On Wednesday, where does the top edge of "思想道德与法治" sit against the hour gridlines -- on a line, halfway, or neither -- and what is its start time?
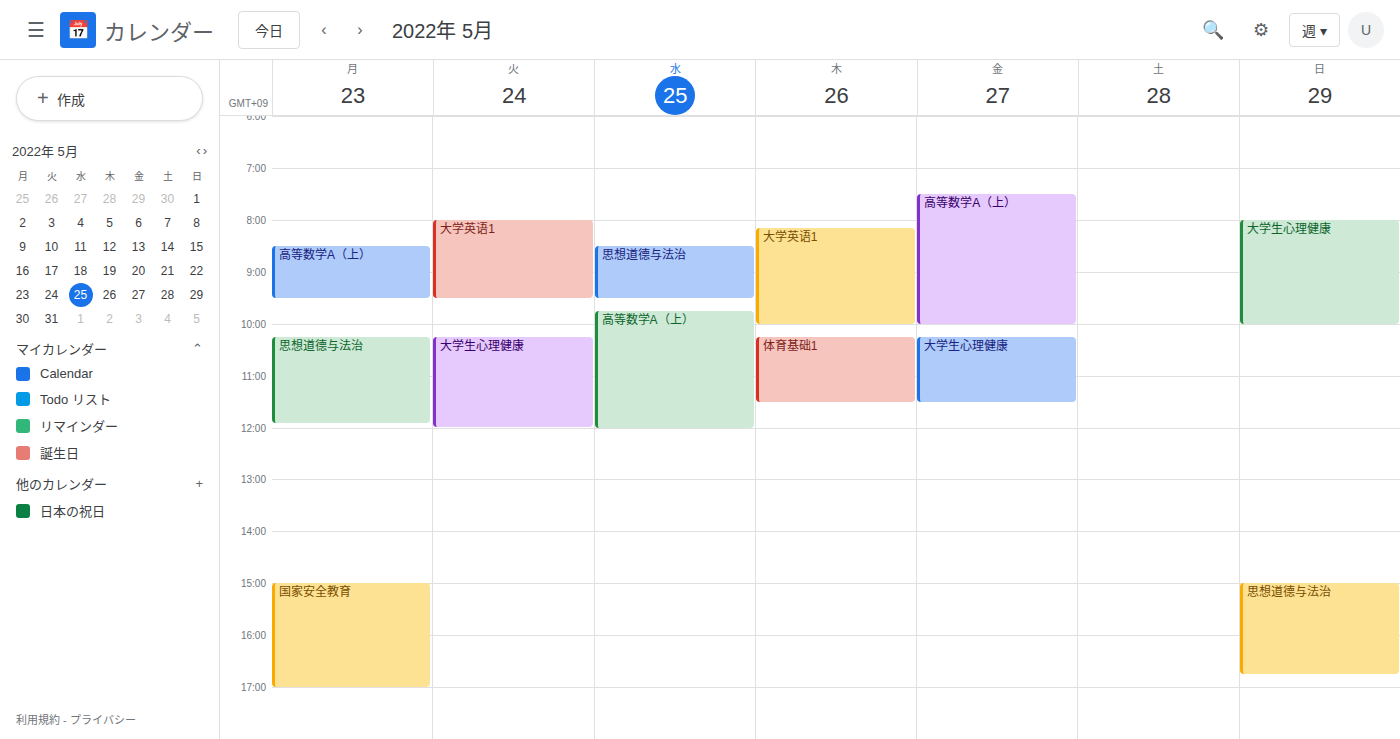
8:30 AM -- halfway between the 8 AM and 9 AM lines.